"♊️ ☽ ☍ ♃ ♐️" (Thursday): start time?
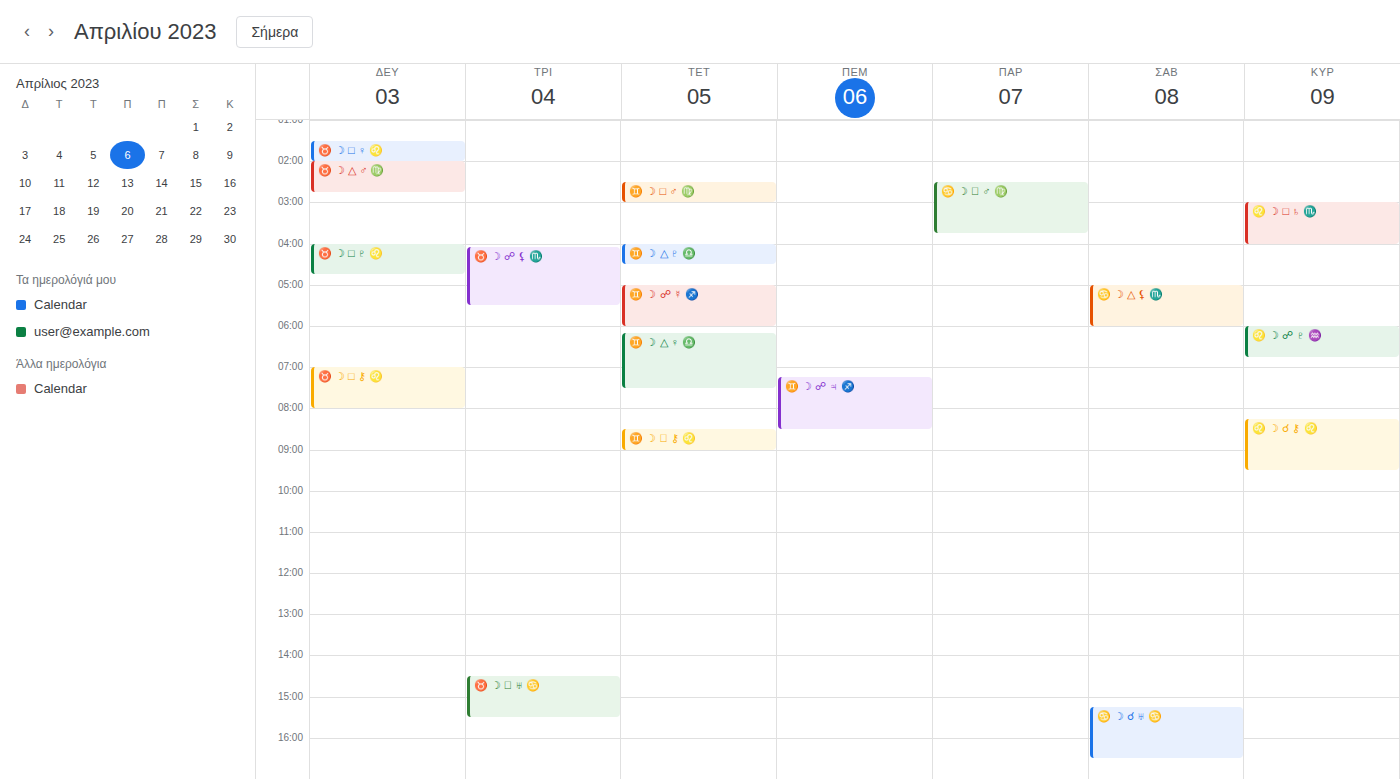
07:15